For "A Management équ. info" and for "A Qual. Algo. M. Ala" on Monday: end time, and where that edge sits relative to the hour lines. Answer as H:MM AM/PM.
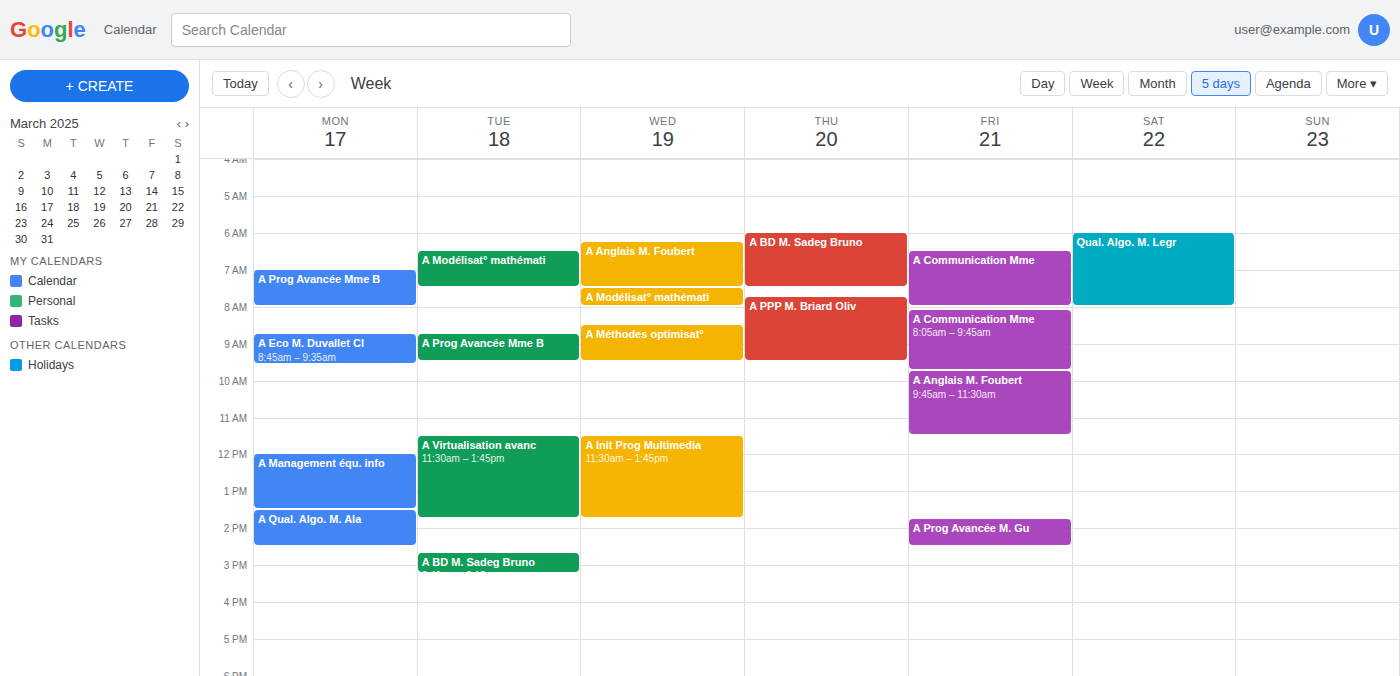
"A Management équ. info": 1:30 PM, halfway between the 1 PM and 2 PM lines. "A Qual. Algo. M. Ala": 2:30 PM, halfway between the 2 PM and 3 PM lines.